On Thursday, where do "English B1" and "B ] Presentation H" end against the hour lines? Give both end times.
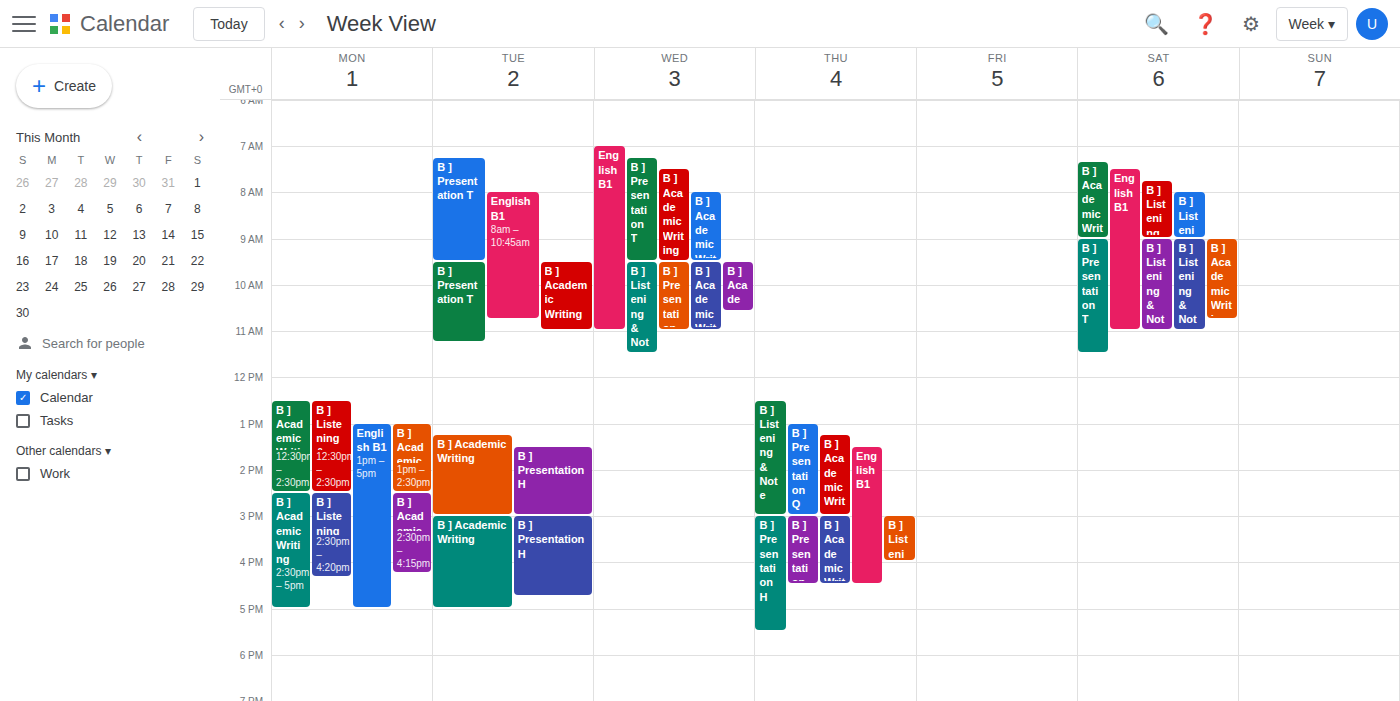
"English B1": 4:30 PM, halfway between the 4 PM and 5 PM lines. "B ] Presentation H": 5:30 PM, halfway between the 5 PM and 6 PM lines.